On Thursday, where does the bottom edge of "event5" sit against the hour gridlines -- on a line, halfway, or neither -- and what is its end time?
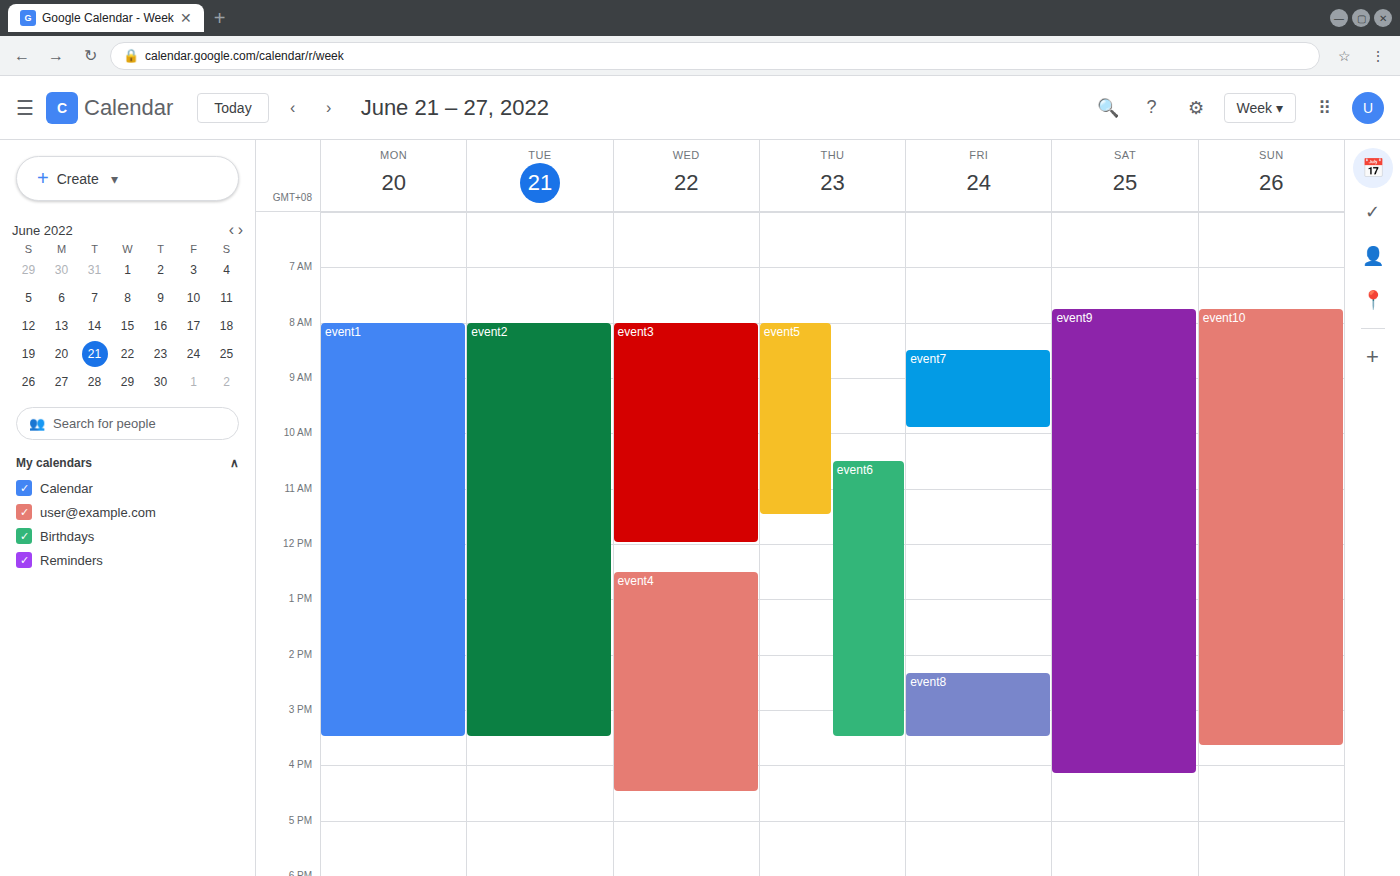
11:30 AM -- halfway between the 11 AM and 12 PM lines.